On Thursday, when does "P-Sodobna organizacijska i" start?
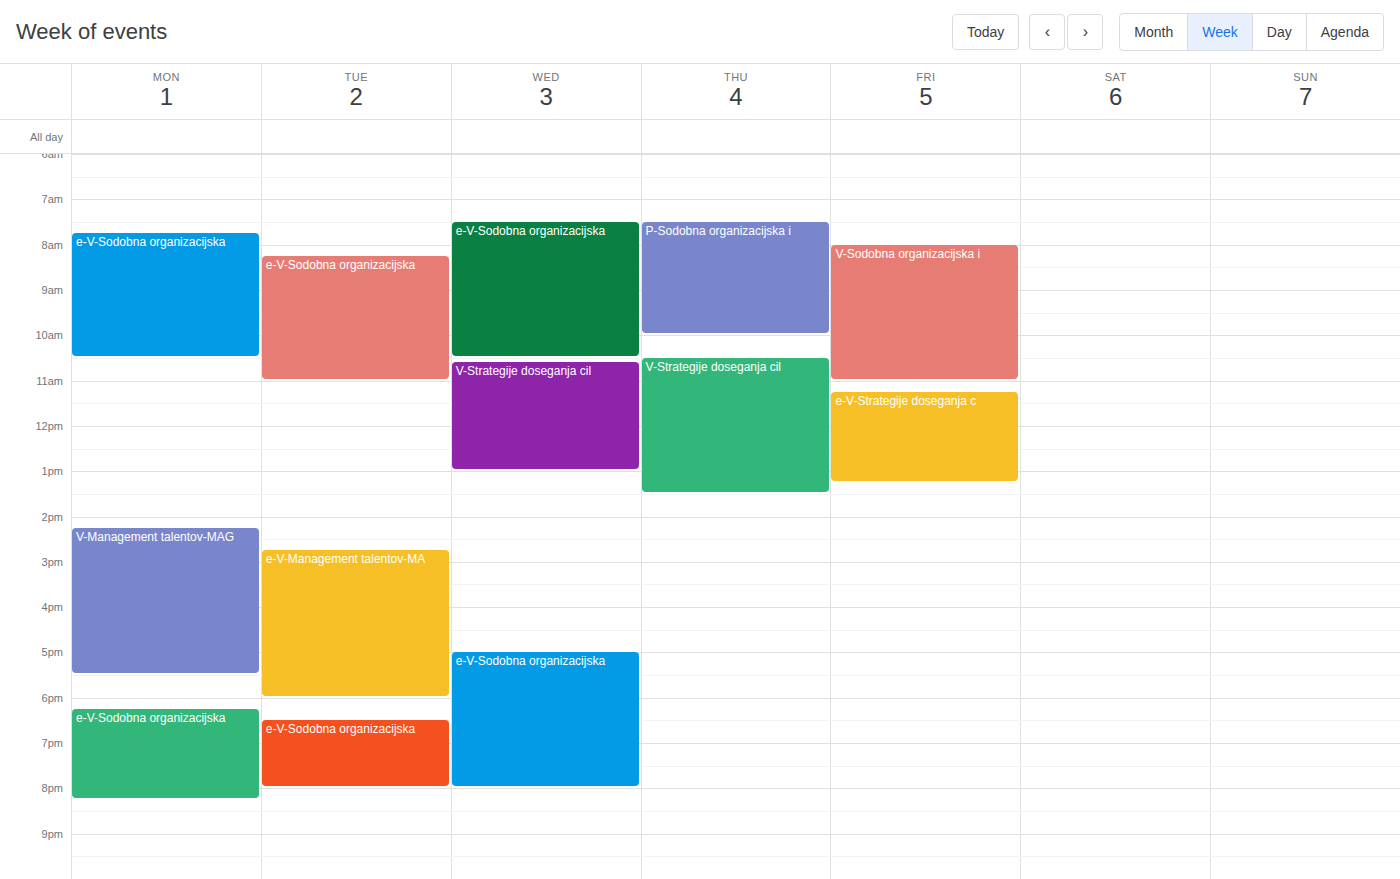
7:30 AM